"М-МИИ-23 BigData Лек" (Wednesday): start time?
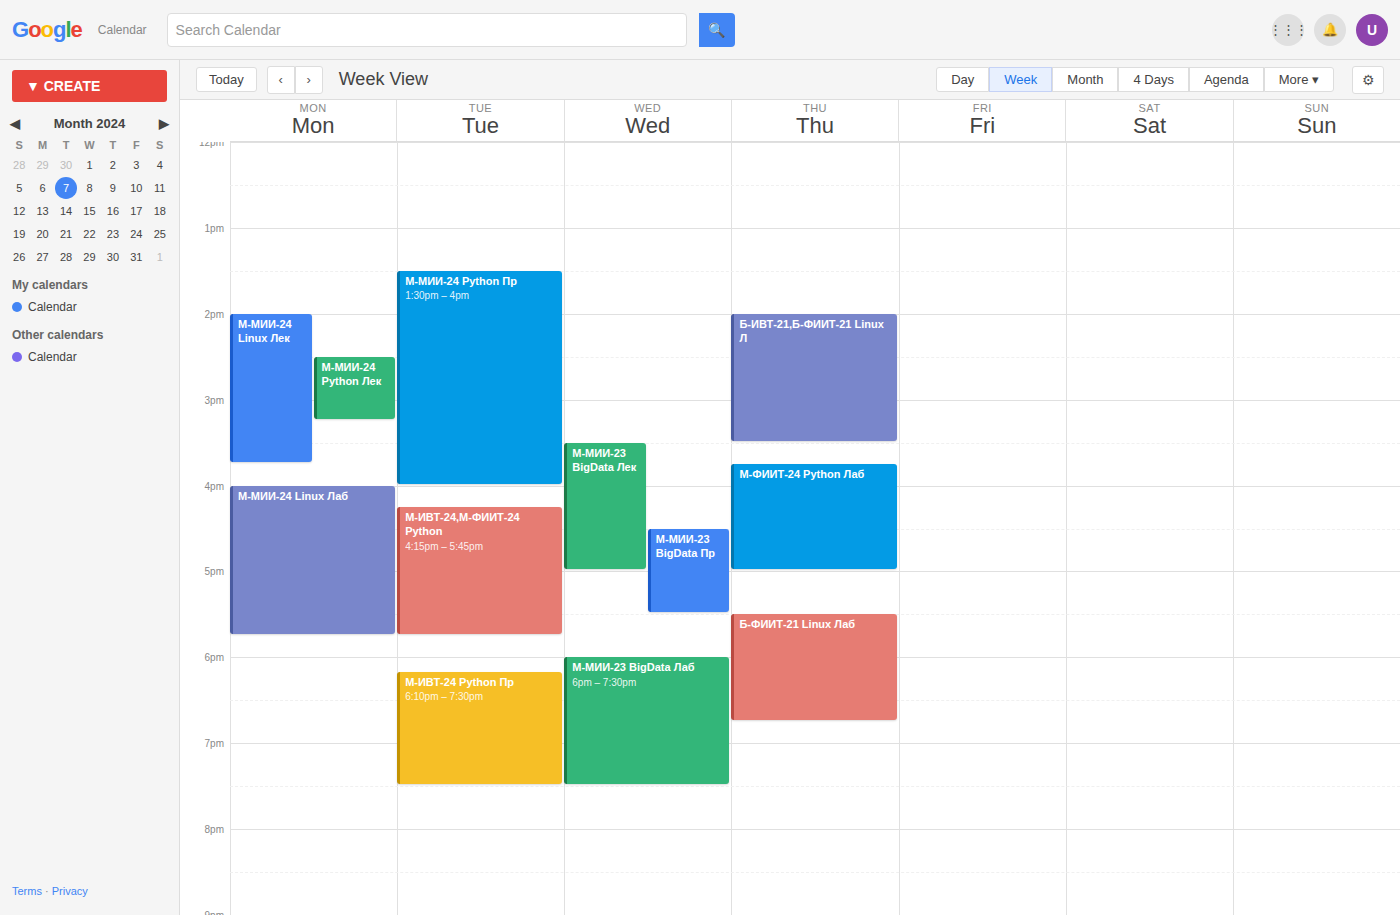
15:30